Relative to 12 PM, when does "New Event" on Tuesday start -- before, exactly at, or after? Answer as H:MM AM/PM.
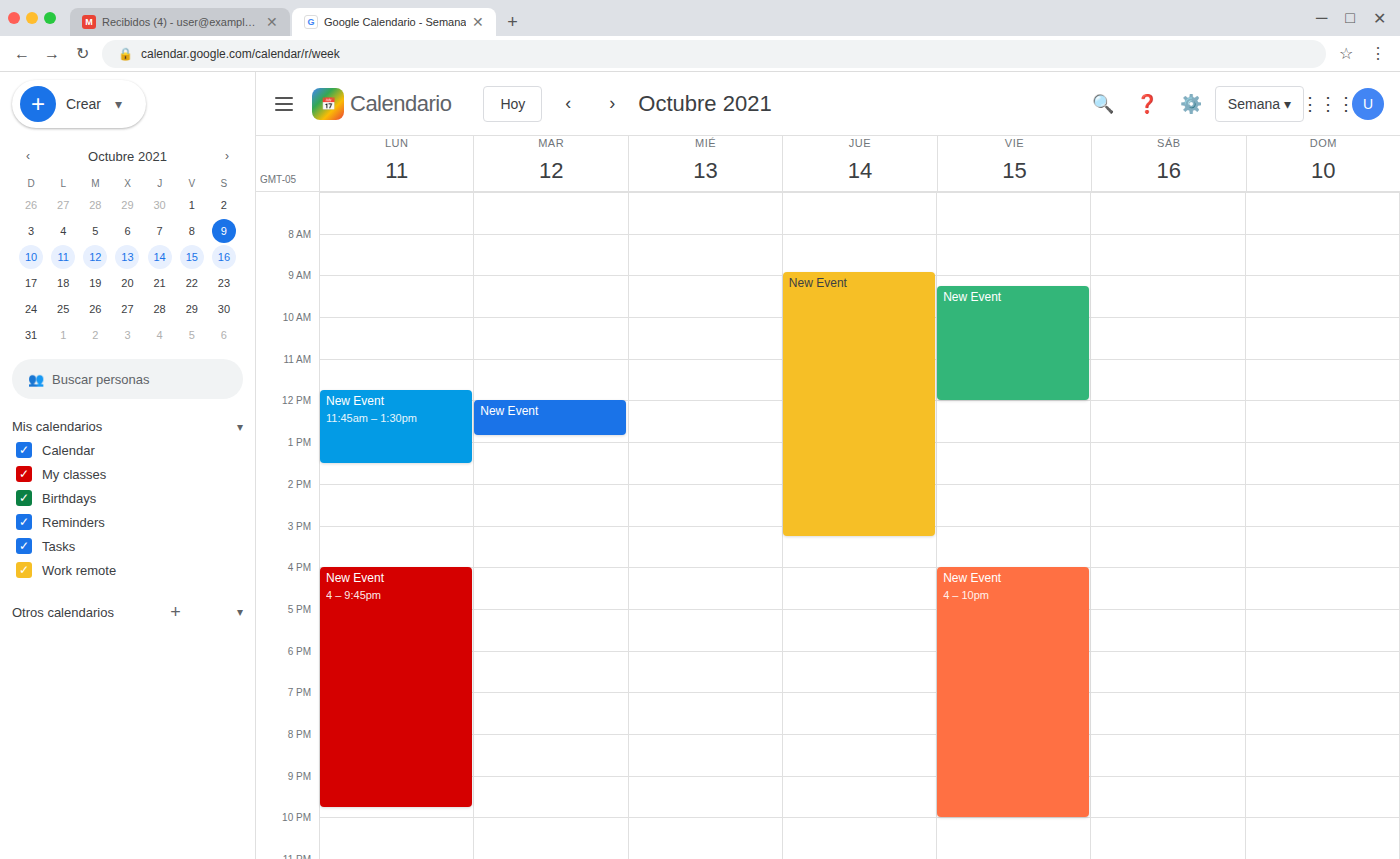
12:00 PM -- exactly at 12 PM, on the 12 PM line.